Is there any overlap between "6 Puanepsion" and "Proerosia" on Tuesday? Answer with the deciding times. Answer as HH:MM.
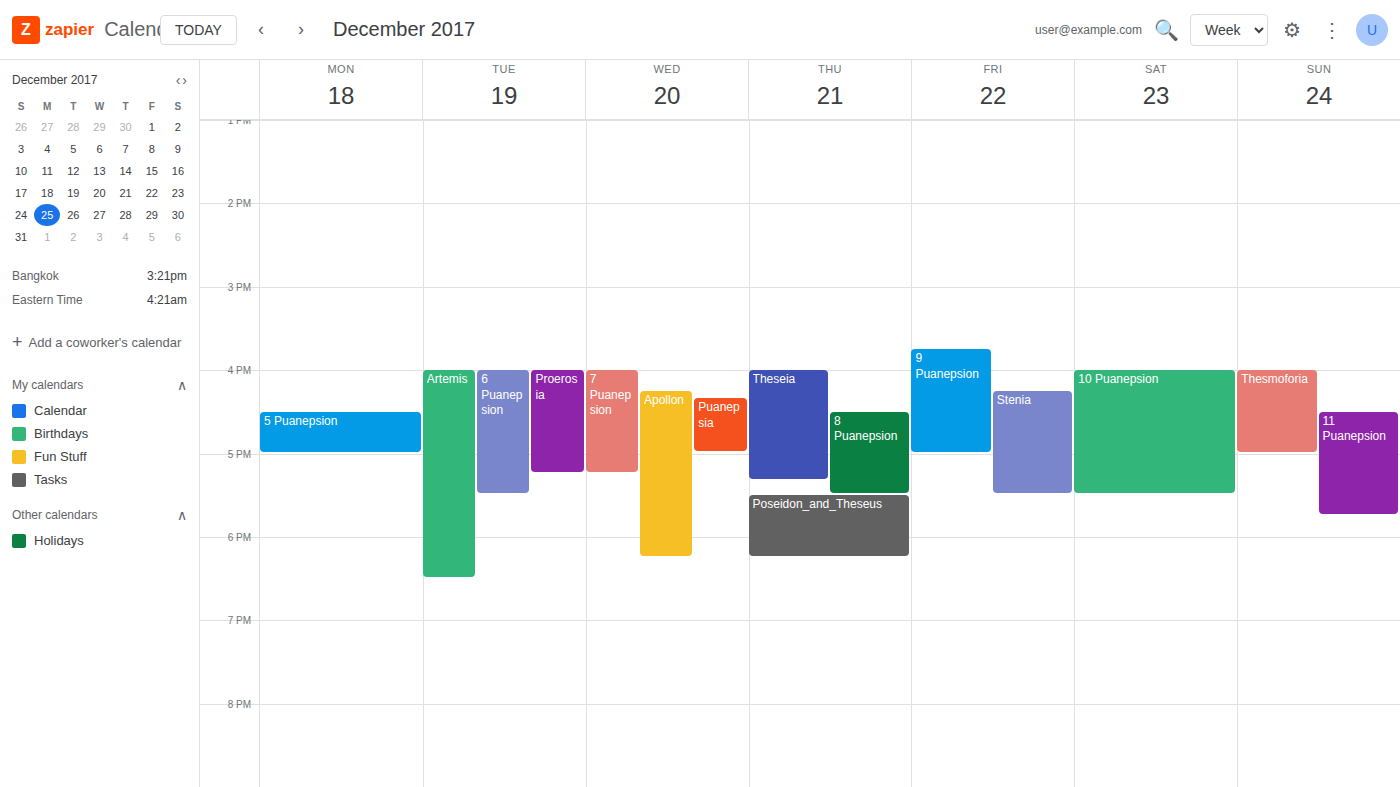
"6 Puanepsion" starts at 16:00, before "Proerosia" ends at 17:15 -- they overlap.